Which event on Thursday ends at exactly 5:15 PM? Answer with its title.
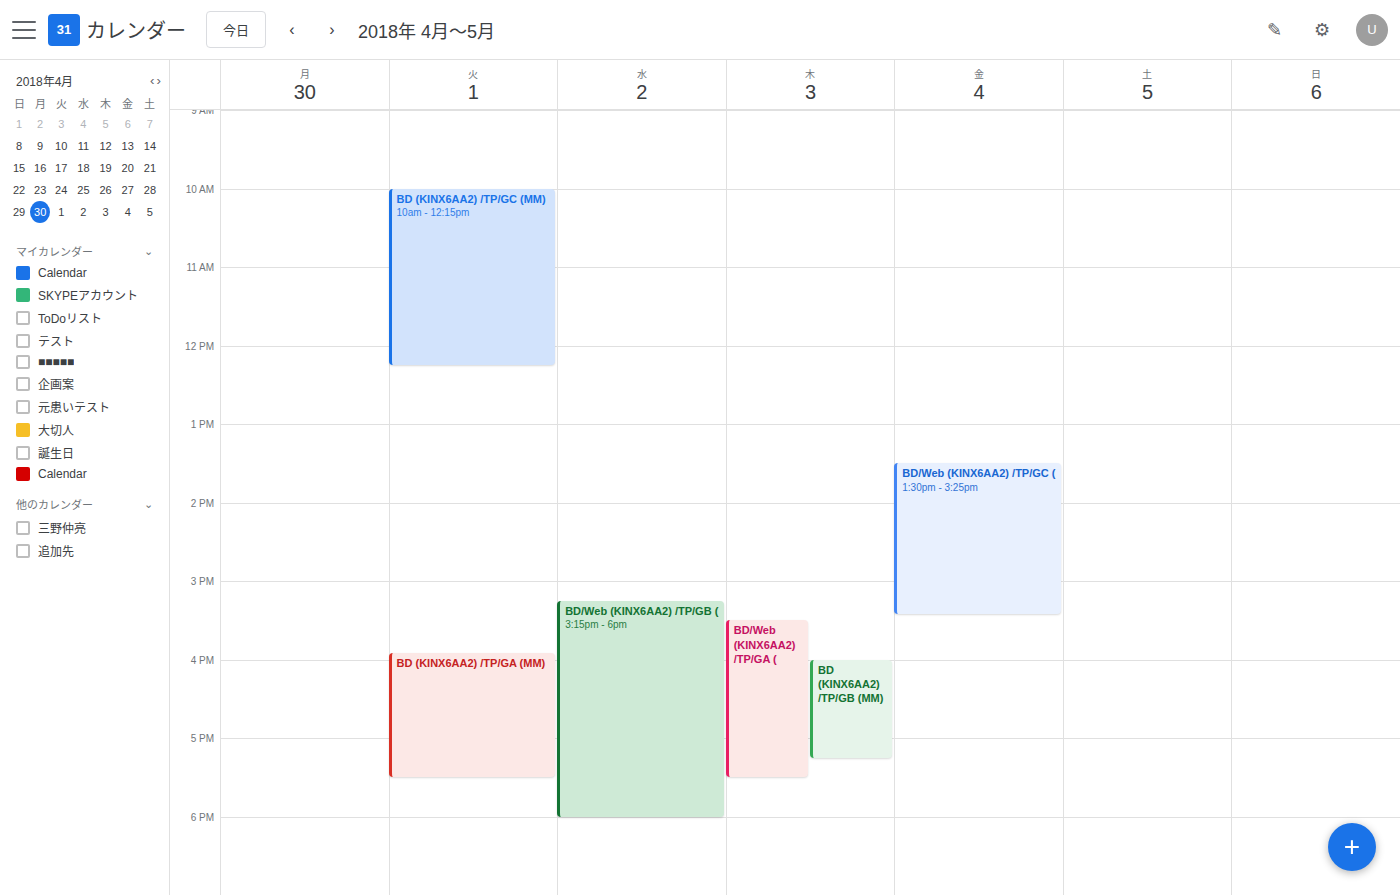
"BD (KINX6AA2) /TP/GB (MM)"